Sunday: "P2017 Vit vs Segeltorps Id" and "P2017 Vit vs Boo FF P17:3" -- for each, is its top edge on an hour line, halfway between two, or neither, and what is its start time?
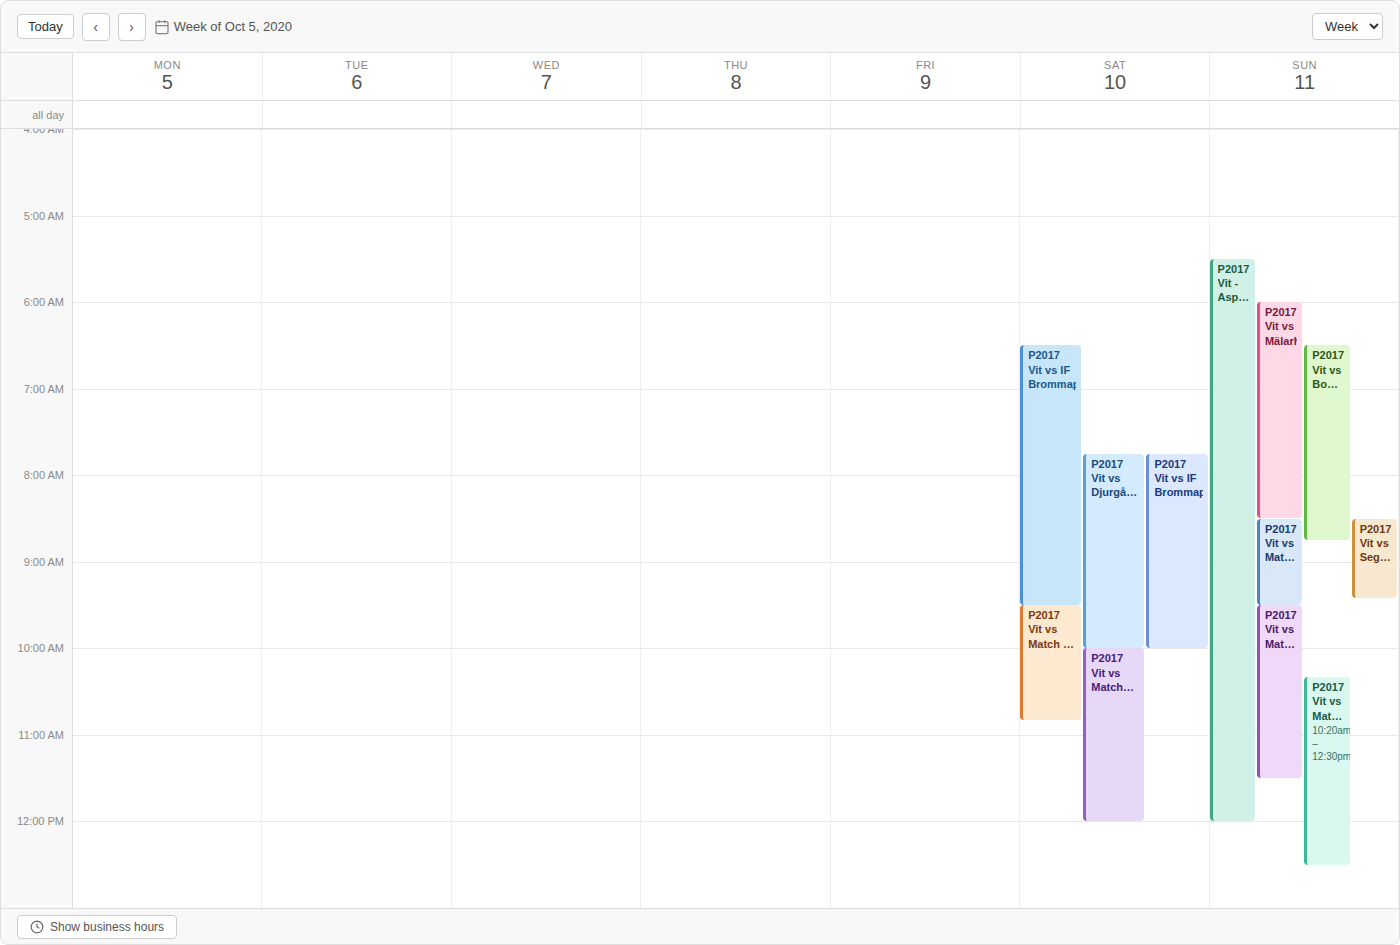
"P2017 Vit vs Segeltorps Id": 8:30 AM, halfway between the 8 AM and 9 AM lines. "P2017 Vit vs Boo FF P17:3": 6:30 AM, halfway between the 6 AM and 7 AM lines.